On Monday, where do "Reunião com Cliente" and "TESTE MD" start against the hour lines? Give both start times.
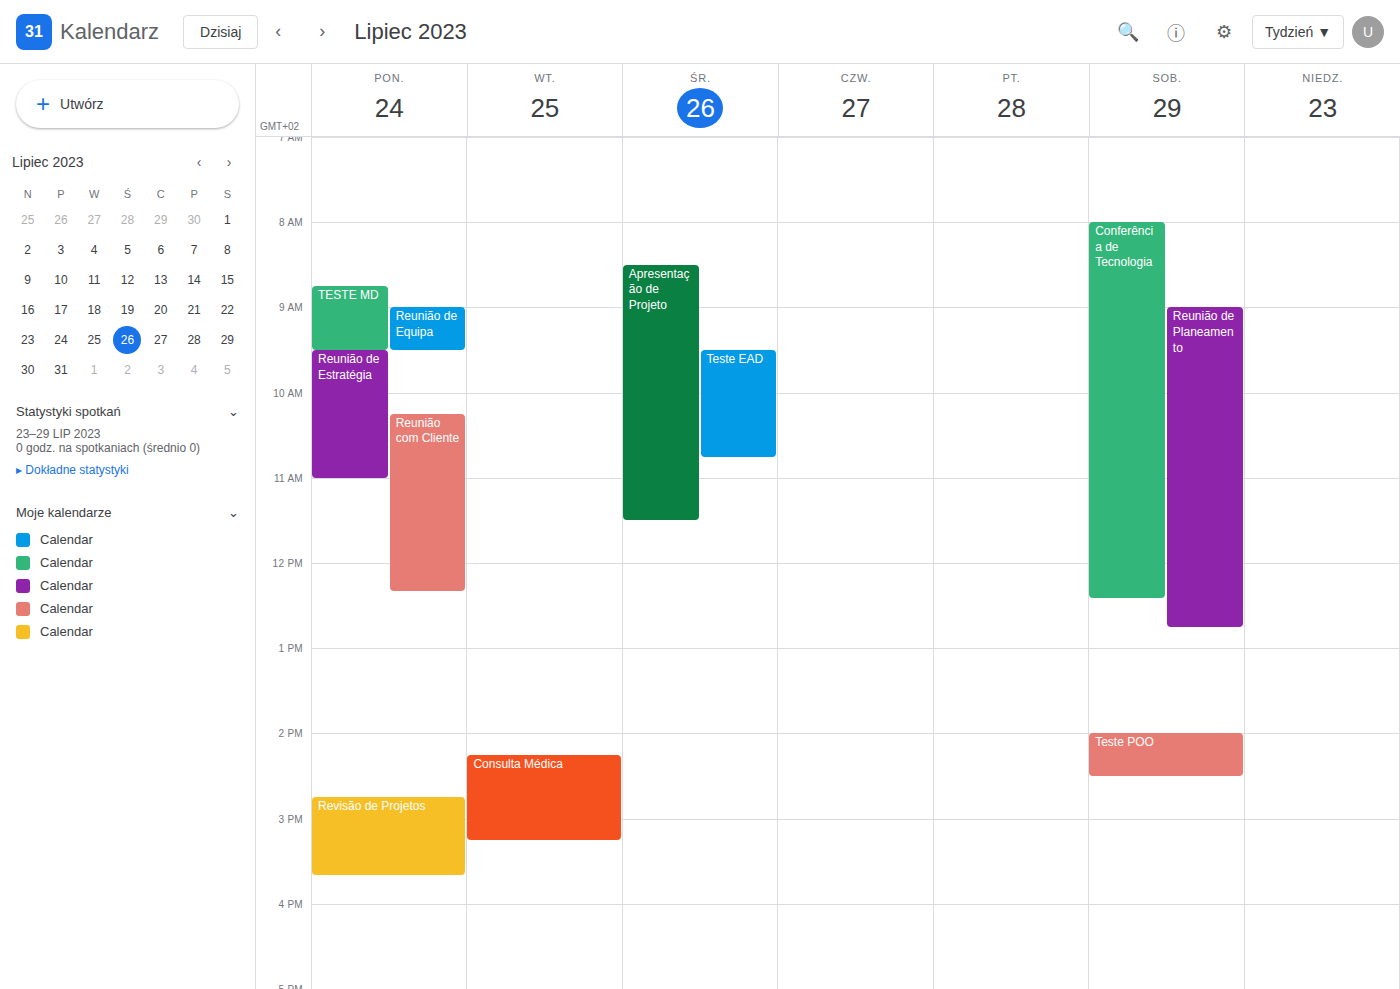
"Reunião com Cliente": 10:15 AM, neither: a quarter of the way from the 10 AM line to the 11 AM line. "TESTE MD": 8:45 AM, neither: three quarters of the way from the 8 AM line to the 9 AM line.